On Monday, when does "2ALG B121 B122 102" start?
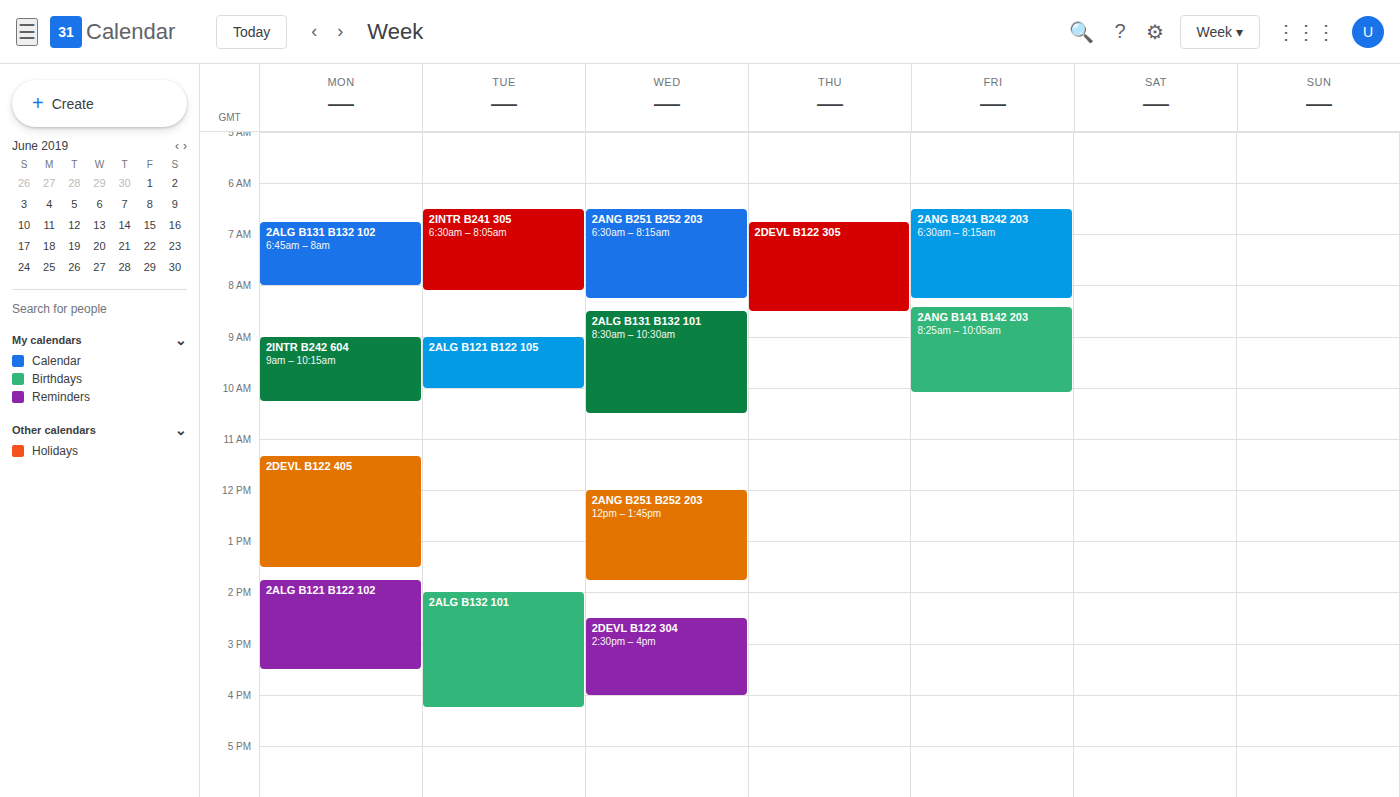
13:45